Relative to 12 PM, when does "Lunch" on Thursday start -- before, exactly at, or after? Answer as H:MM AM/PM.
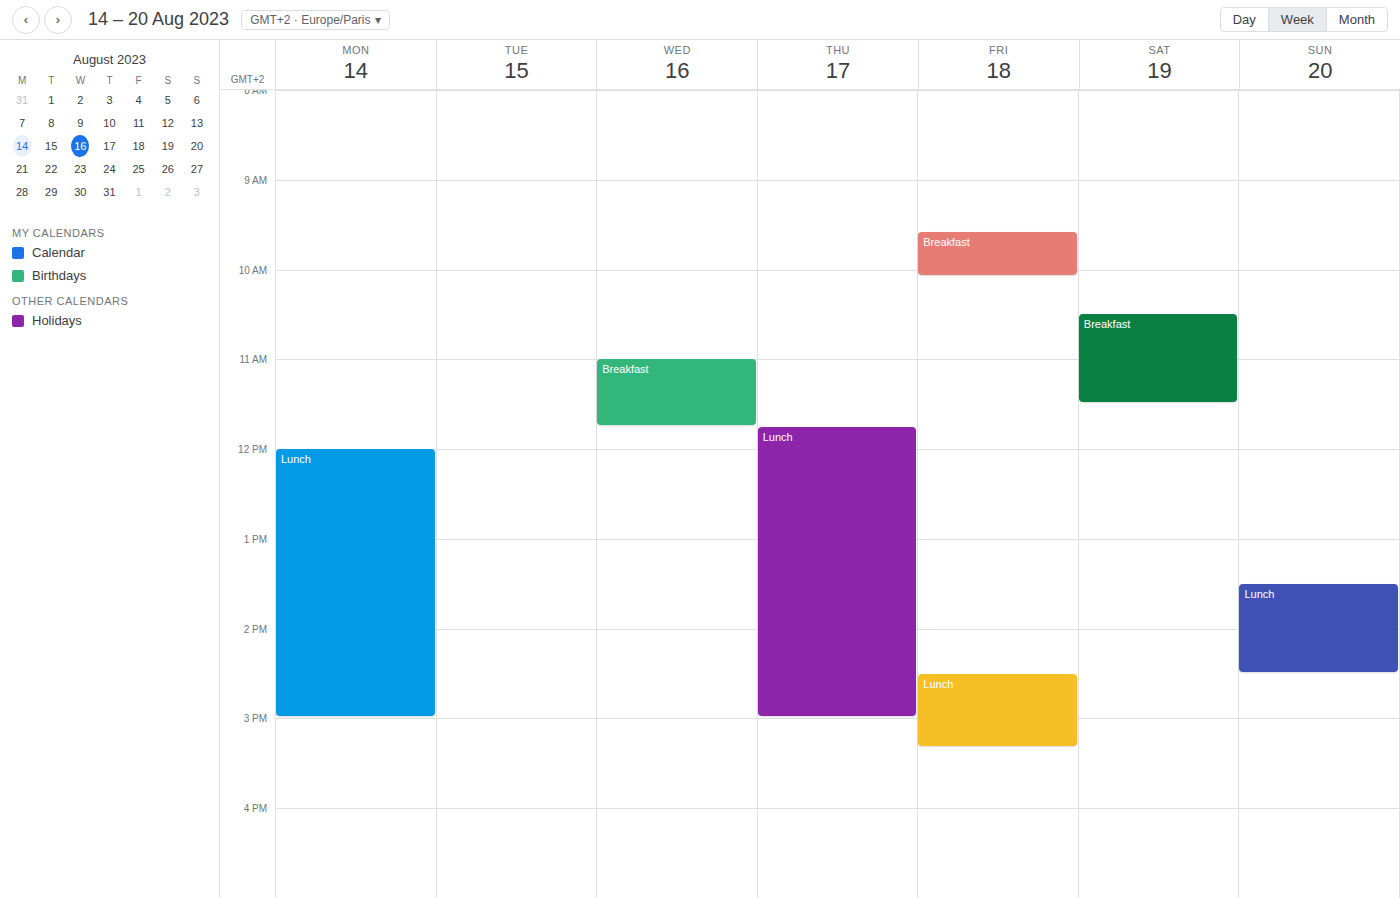
11:45 AM -- before 12 PM, 15 minutes above the 12 PM line.